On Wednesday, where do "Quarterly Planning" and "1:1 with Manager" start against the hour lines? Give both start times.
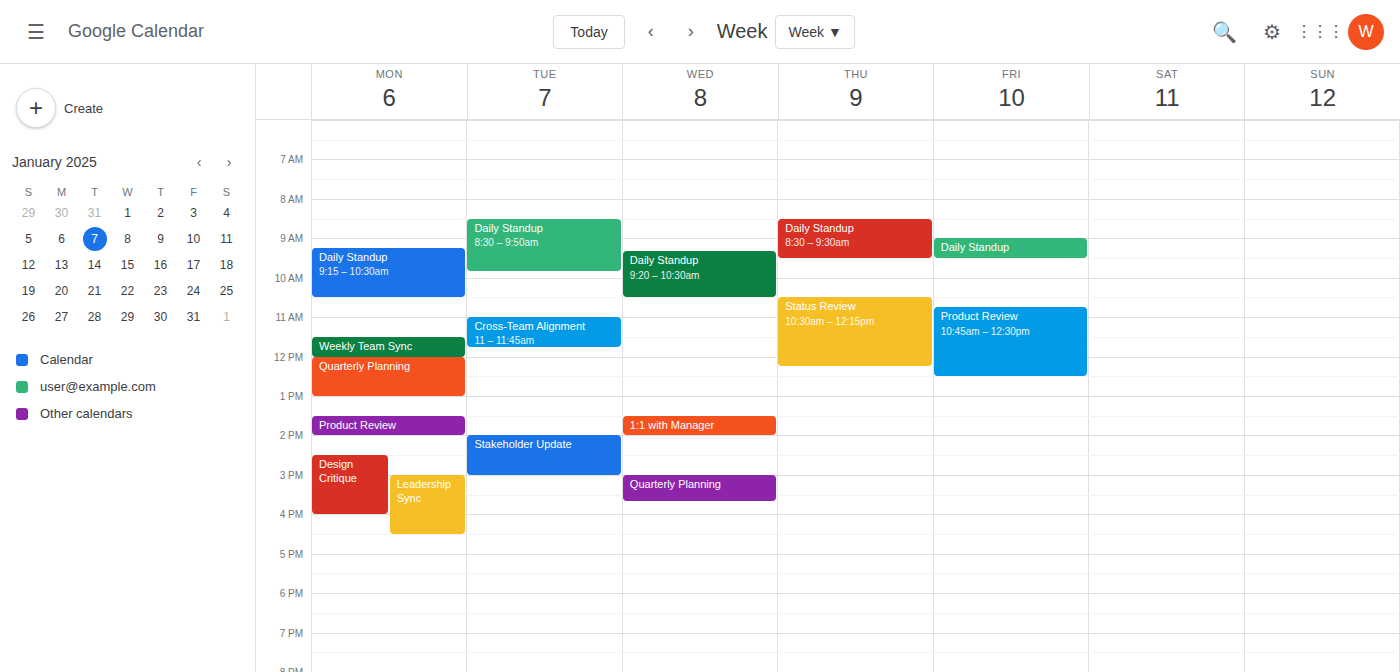
"Quarterly Planning": 3:00 PM, exactly on the 3 PM line. "1:1 with Manager": 1:30 PM, halfway between the 1 PM and 2 PM lines.